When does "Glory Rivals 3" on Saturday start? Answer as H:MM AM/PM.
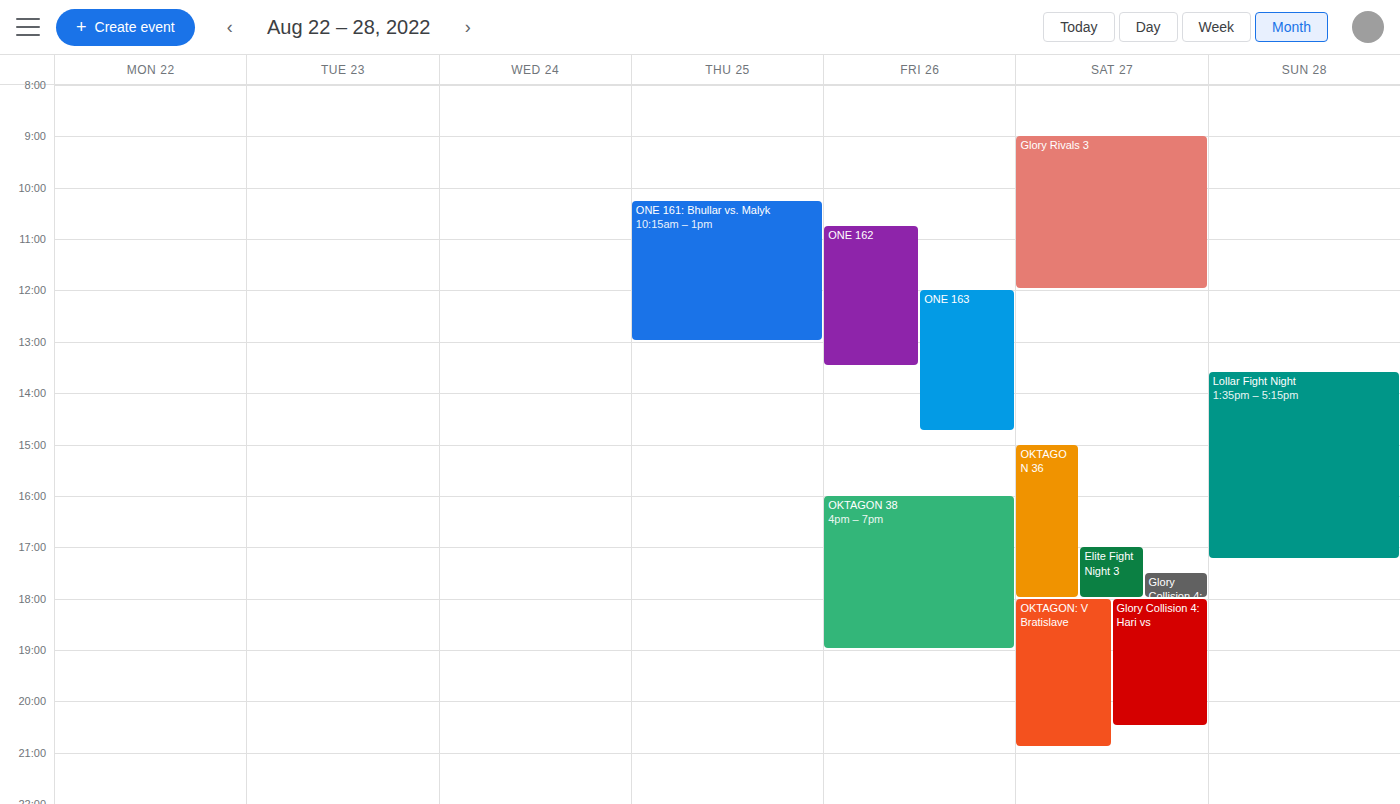
9:00 AM